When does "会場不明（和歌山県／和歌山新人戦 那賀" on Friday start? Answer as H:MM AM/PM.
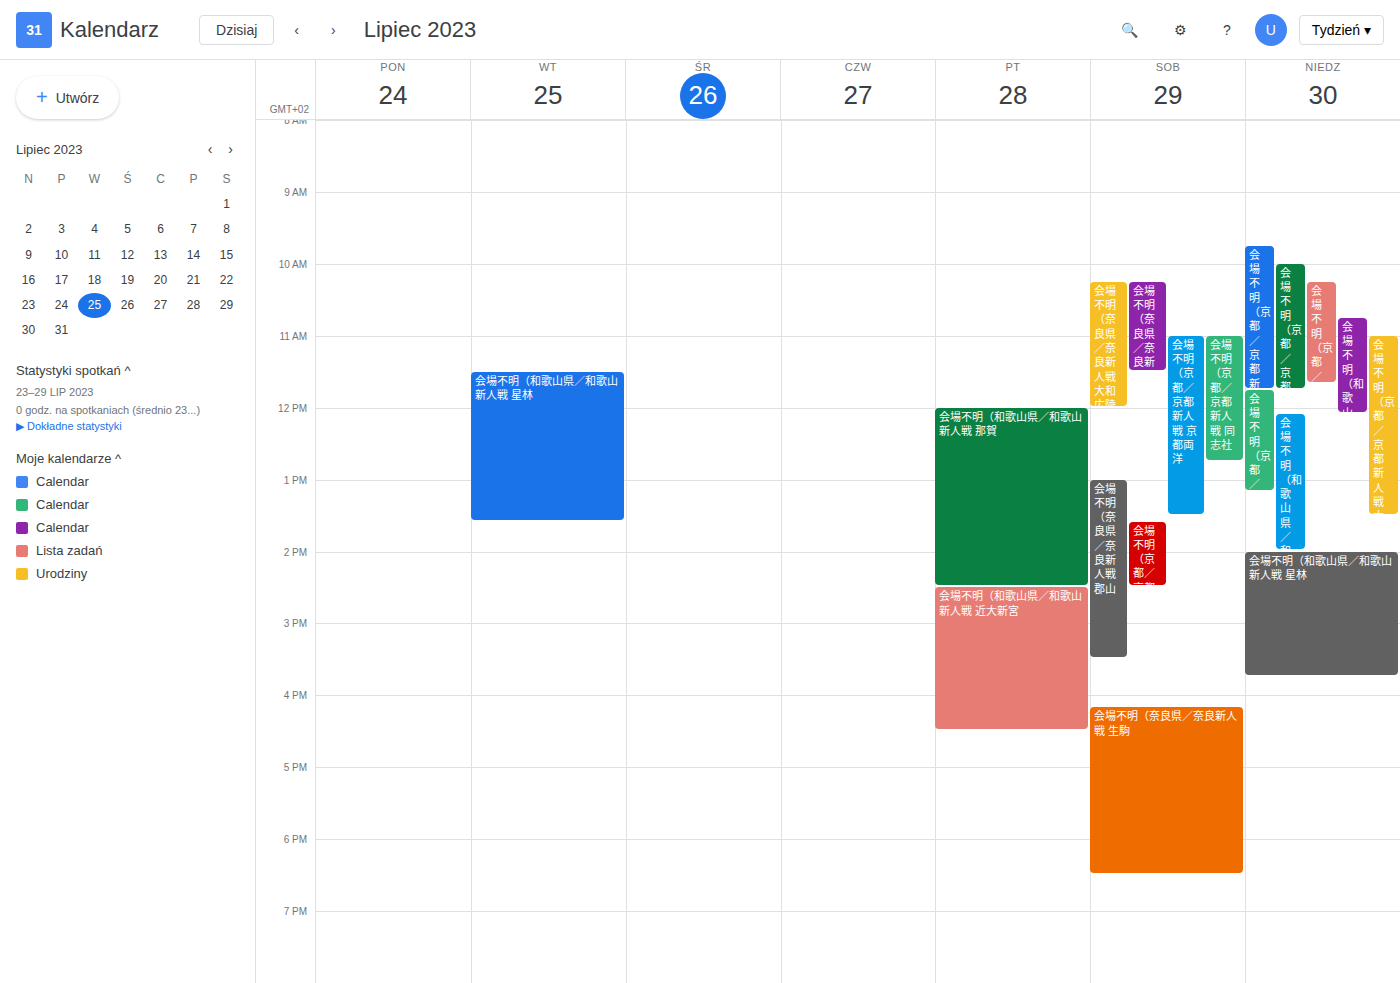
12:00 PM